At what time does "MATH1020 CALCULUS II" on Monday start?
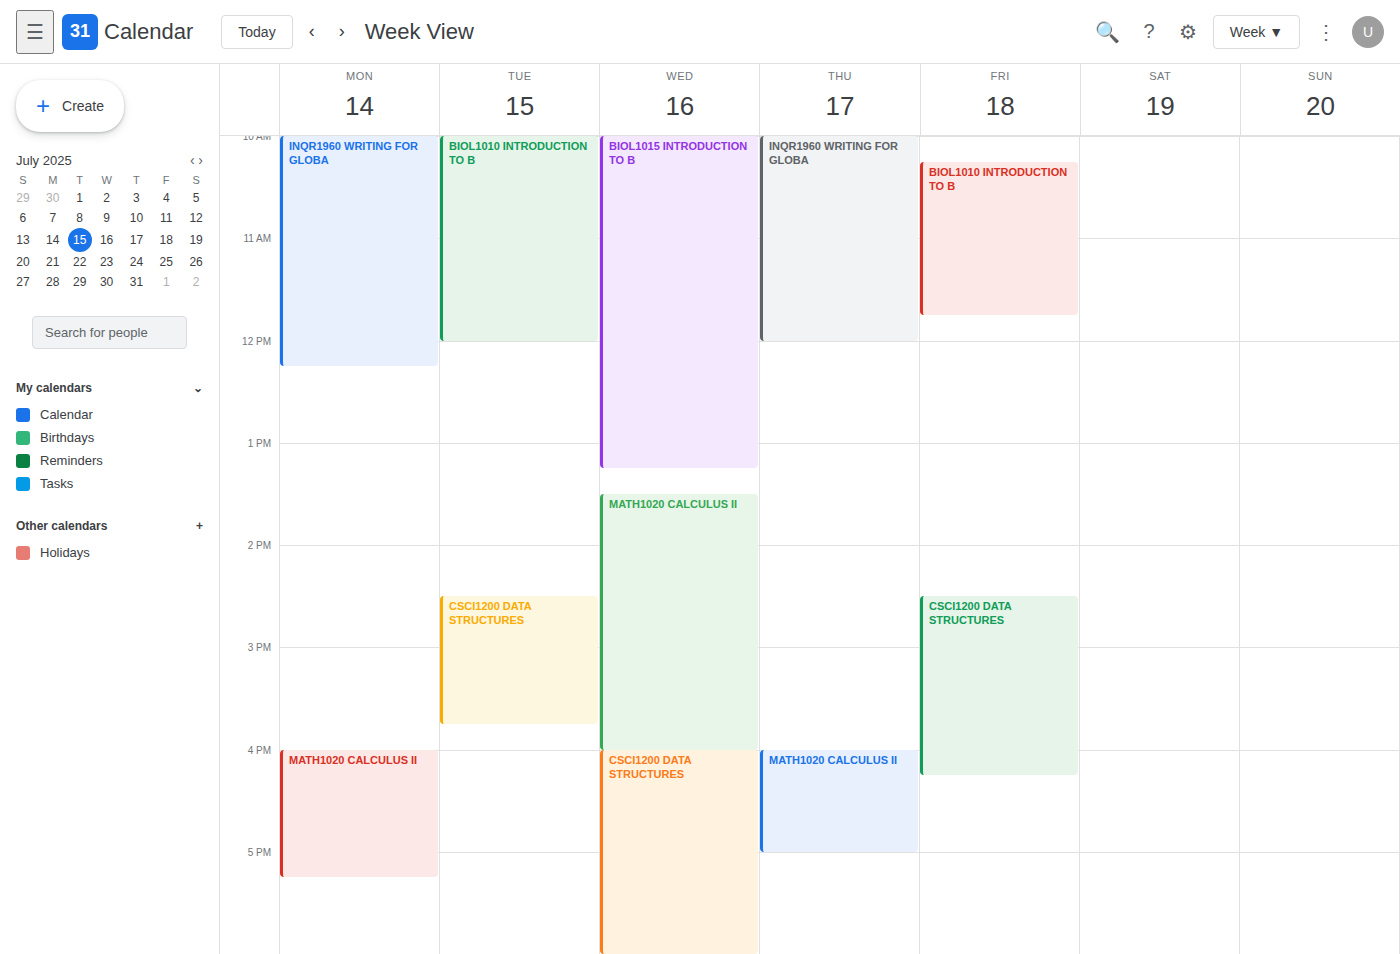
4:00 PM